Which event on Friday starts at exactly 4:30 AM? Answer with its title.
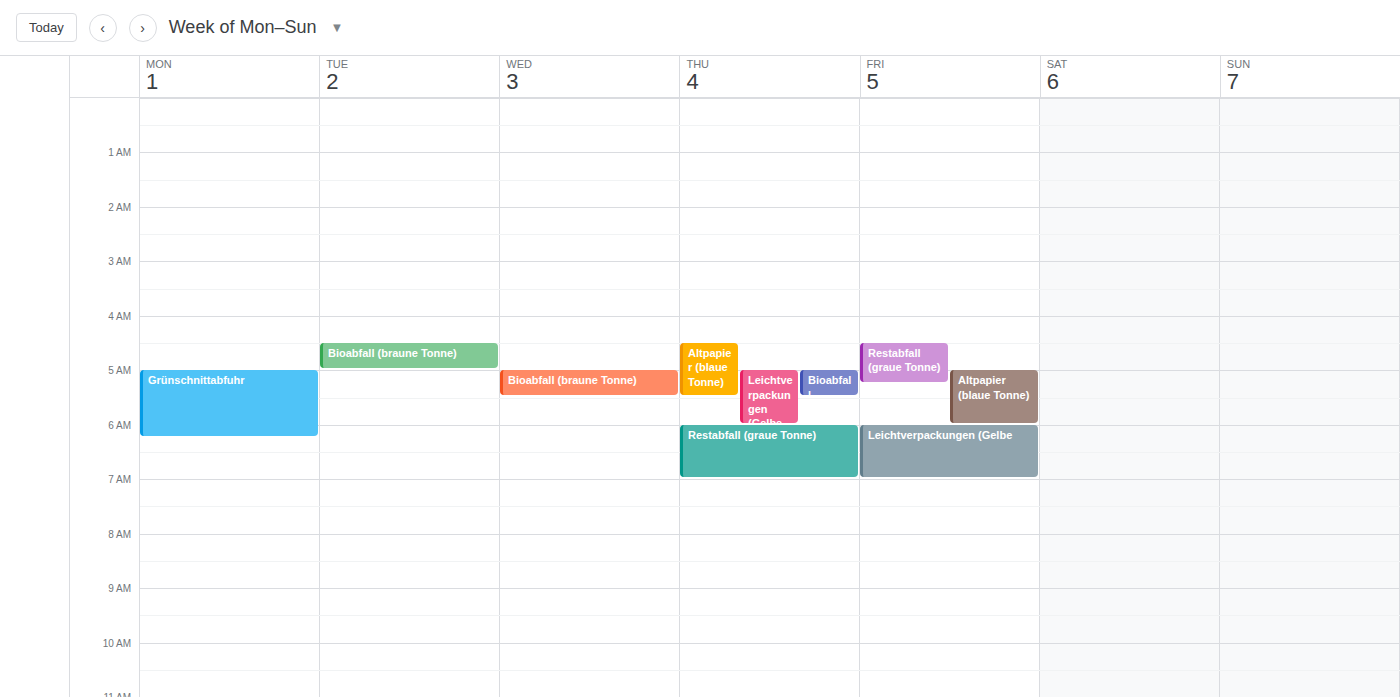
"Restabfall (graue Tonne)"